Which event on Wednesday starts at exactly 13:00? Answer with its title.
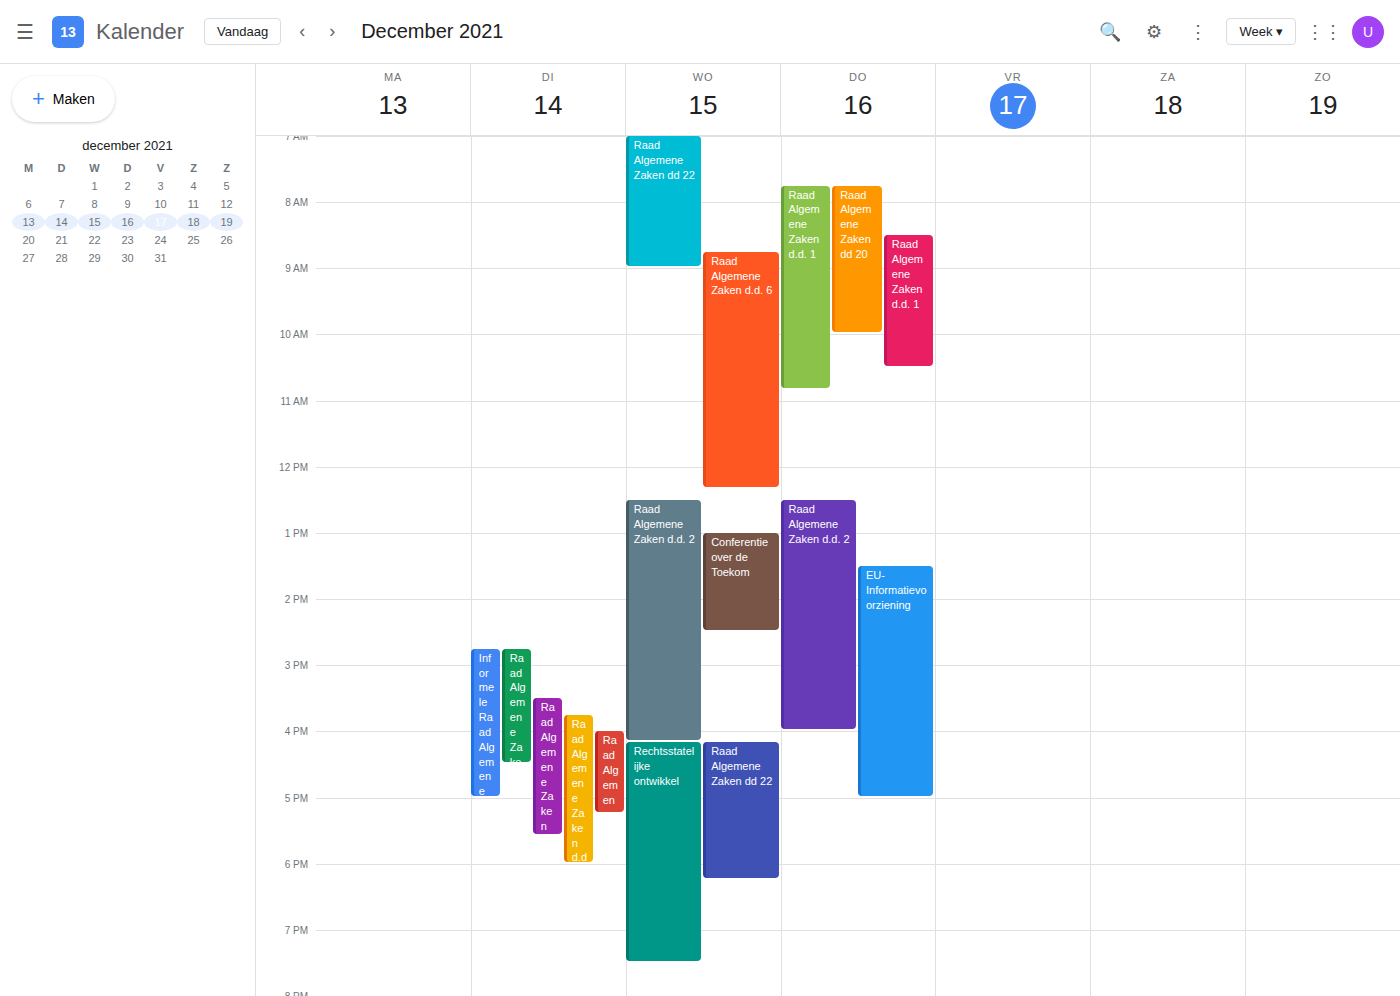
"Conferentie over de Toekom"